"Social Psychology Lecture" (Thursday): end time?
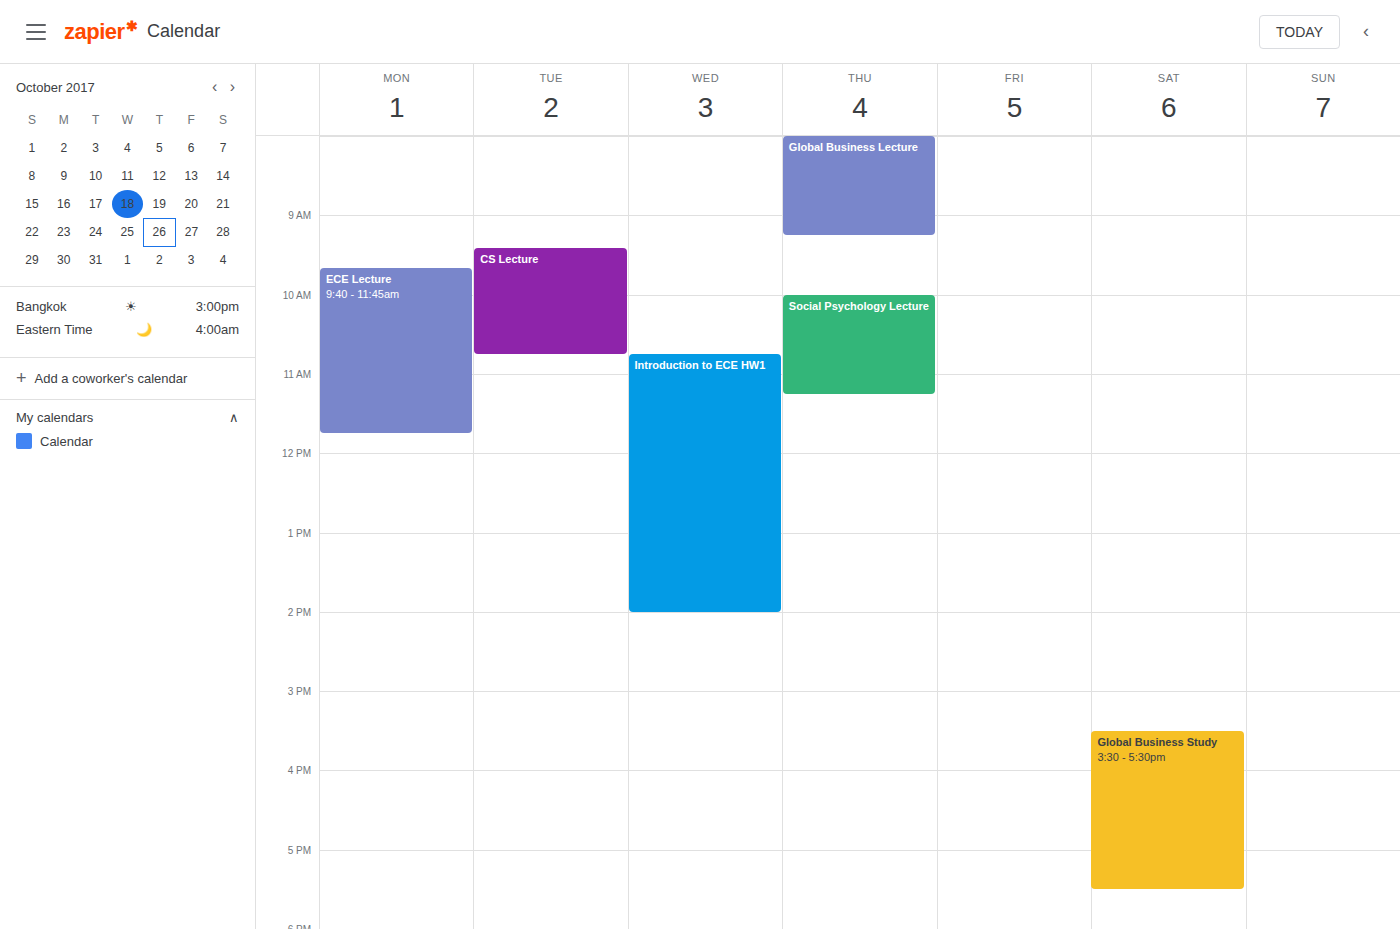
11:15 AM